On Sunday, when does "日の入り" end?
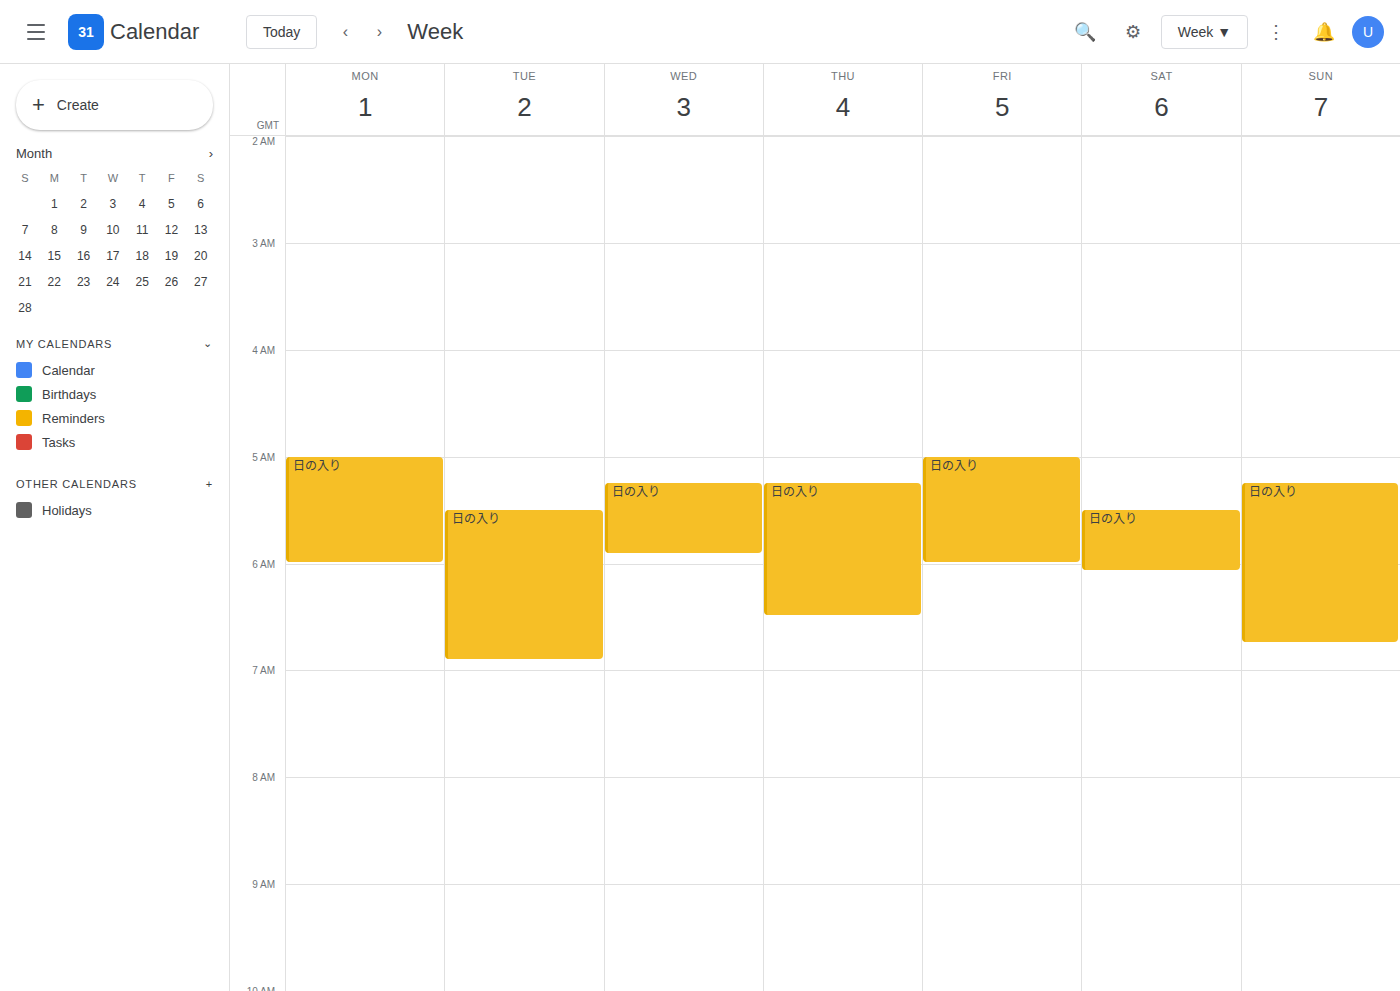
6:45 AM